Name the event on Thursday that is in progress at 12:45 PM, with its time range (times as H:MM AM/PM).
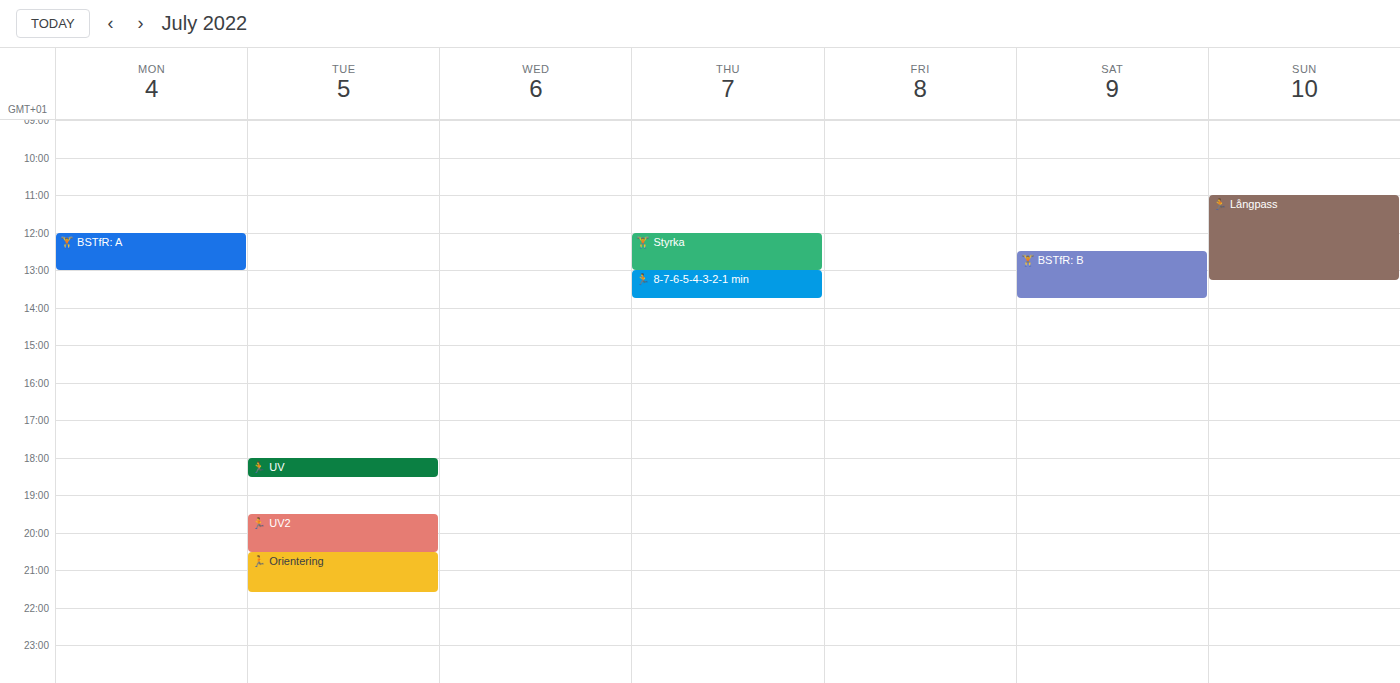
"🏋️ Styrka", 12:00 PM to 1:00 PM